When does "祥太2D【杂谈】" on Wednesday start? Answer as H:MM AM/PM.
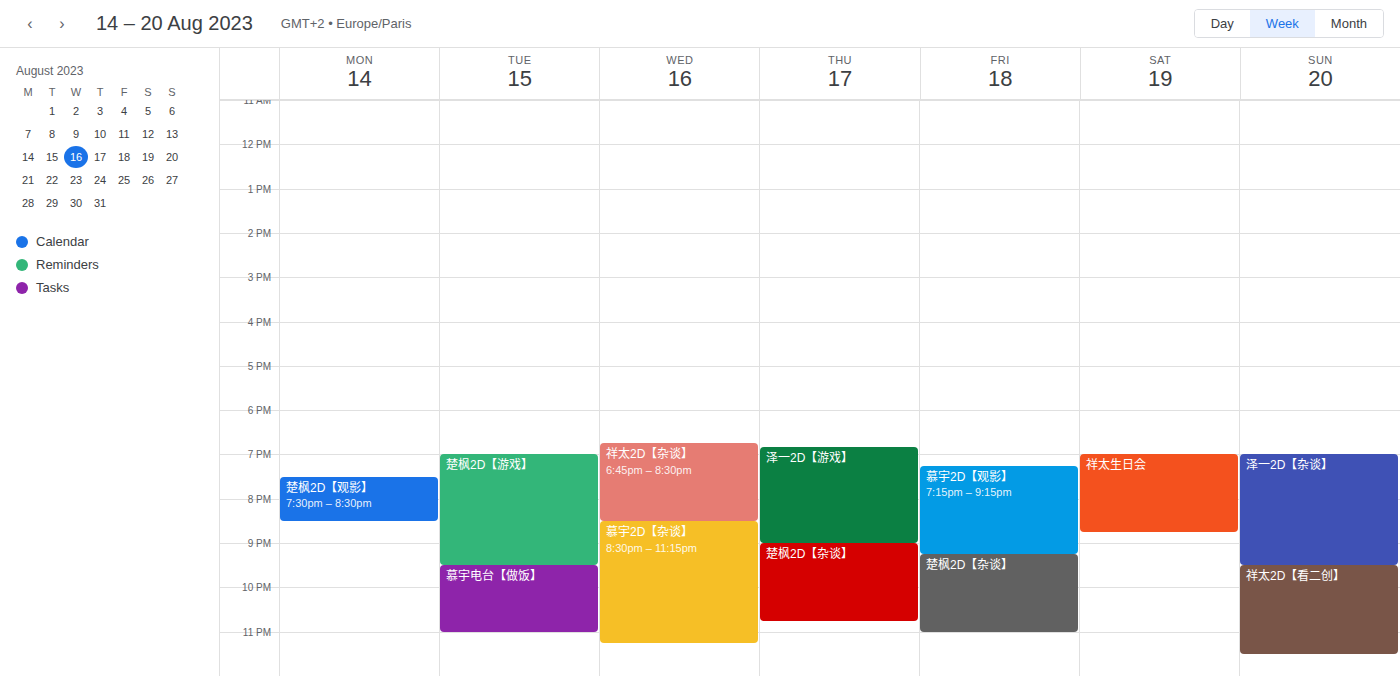
6:45 PM